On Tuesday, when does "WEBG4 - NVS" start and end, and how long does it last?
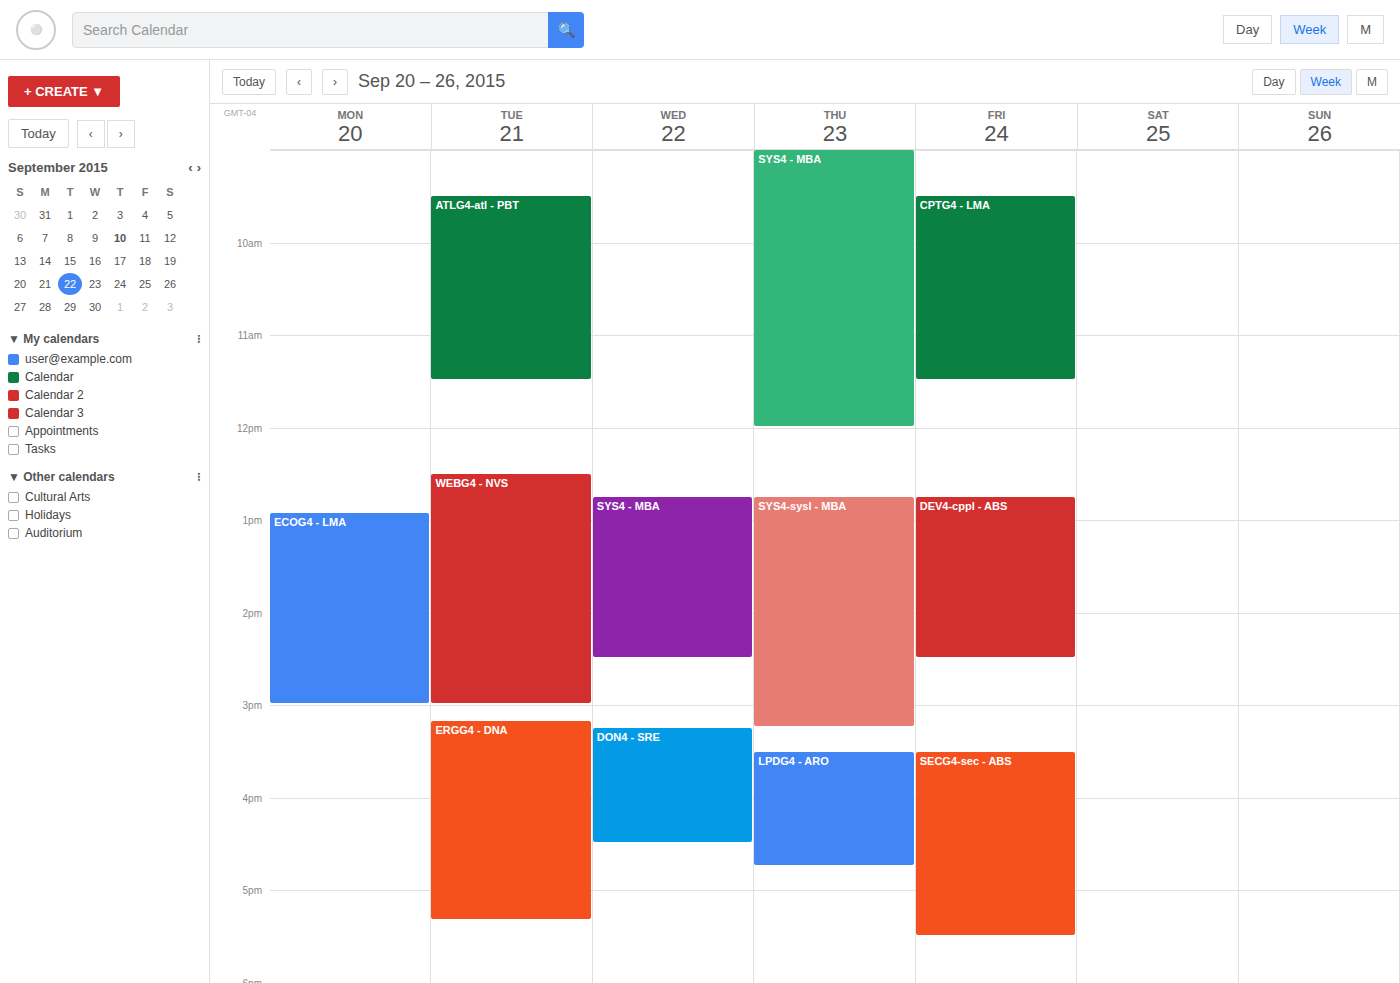
12:30 PM to 3:00 PM, 2 hours 30 minutes